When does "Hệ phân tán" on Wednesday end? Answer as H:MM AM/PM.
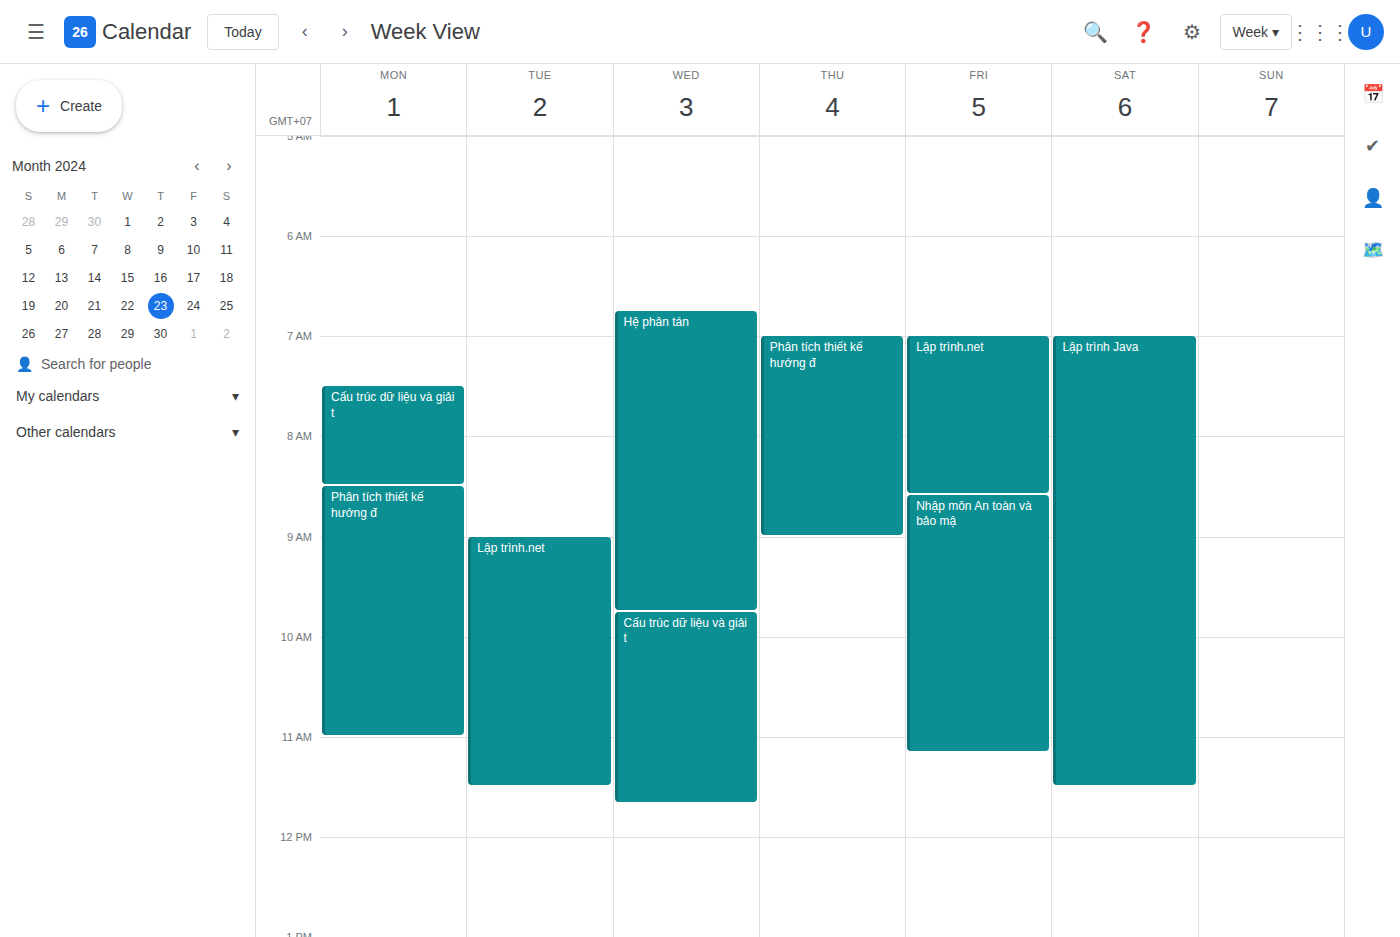
9:45 AM